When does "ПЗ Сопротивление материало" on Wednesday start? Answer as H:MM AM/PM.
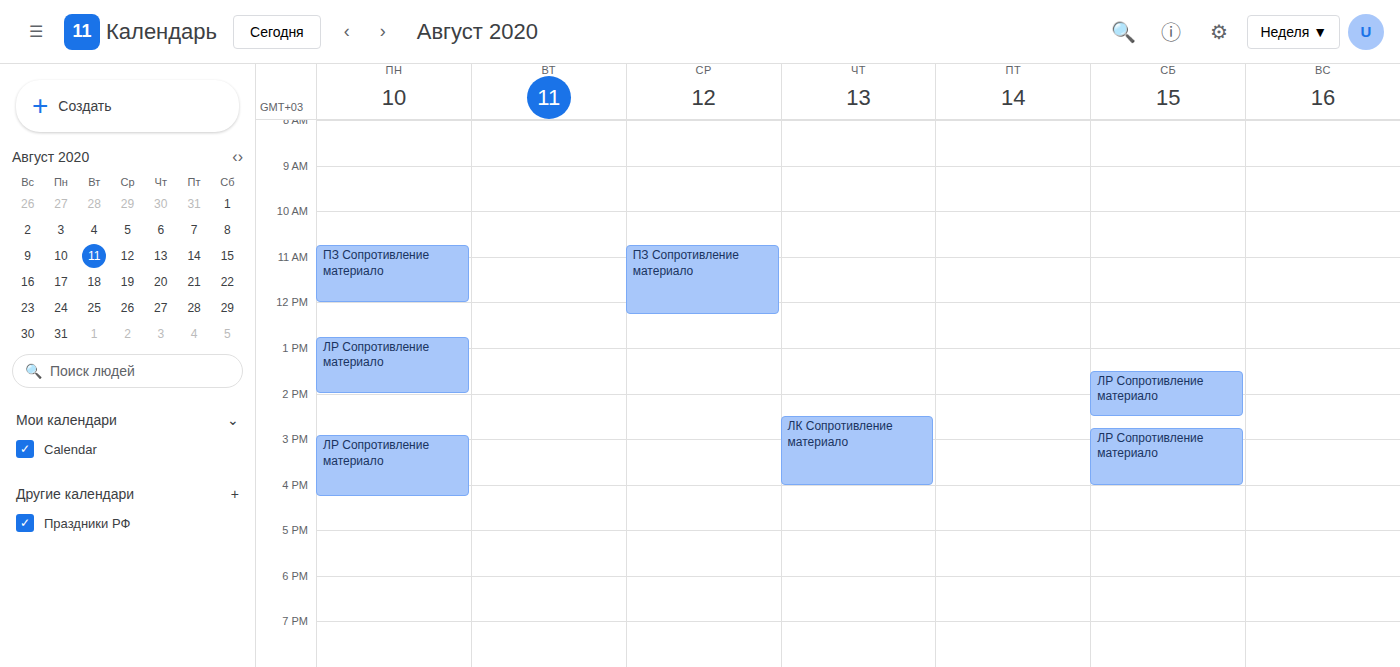
10:45 AM